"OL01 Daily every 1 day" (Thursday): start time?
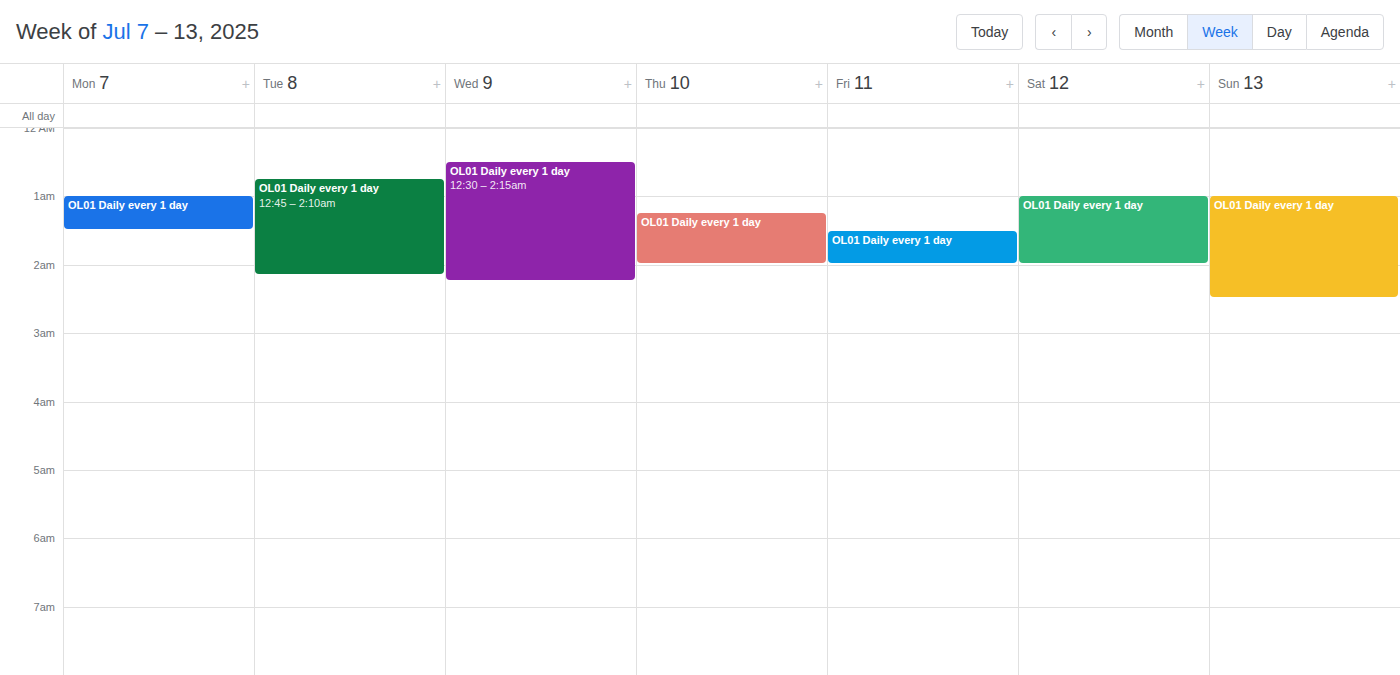
1:15 AM